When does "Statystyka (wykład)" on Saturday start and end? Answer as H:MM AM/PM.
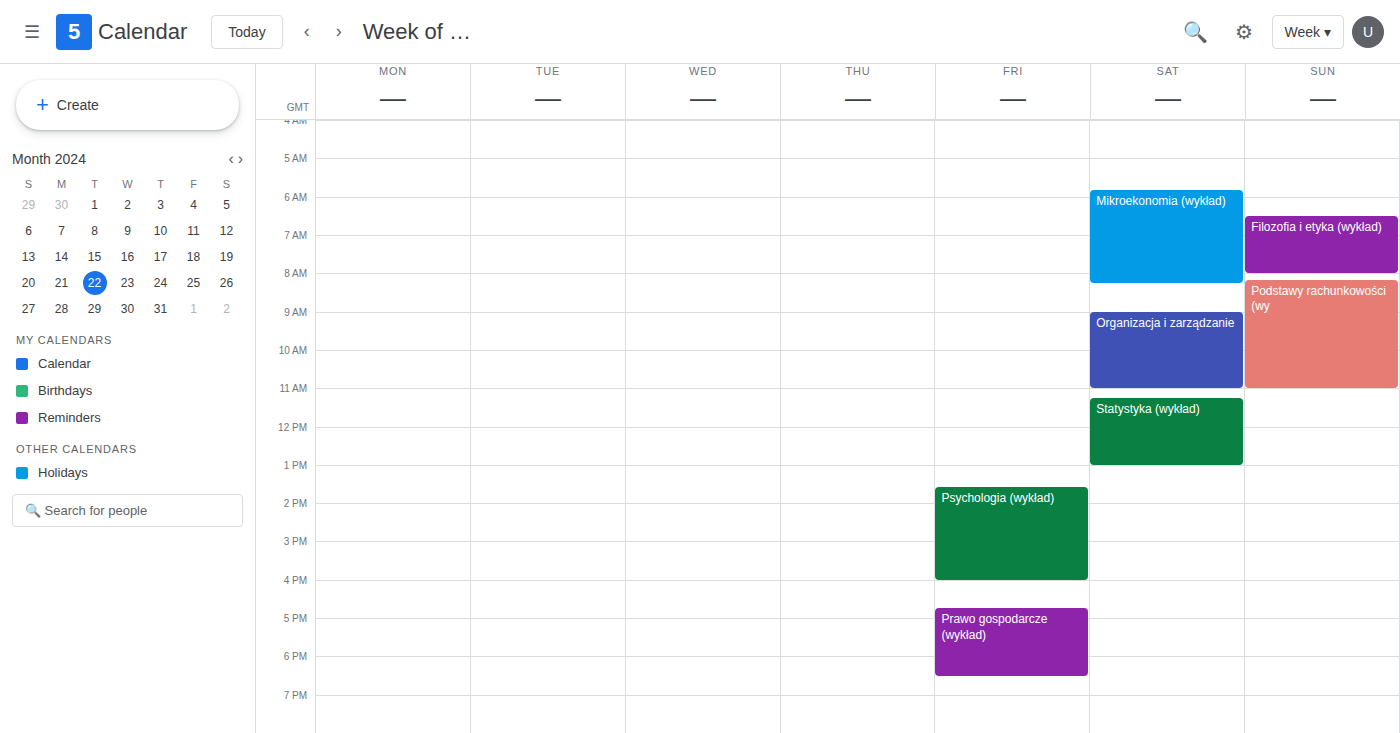
11:15 AM to 1:00 PM